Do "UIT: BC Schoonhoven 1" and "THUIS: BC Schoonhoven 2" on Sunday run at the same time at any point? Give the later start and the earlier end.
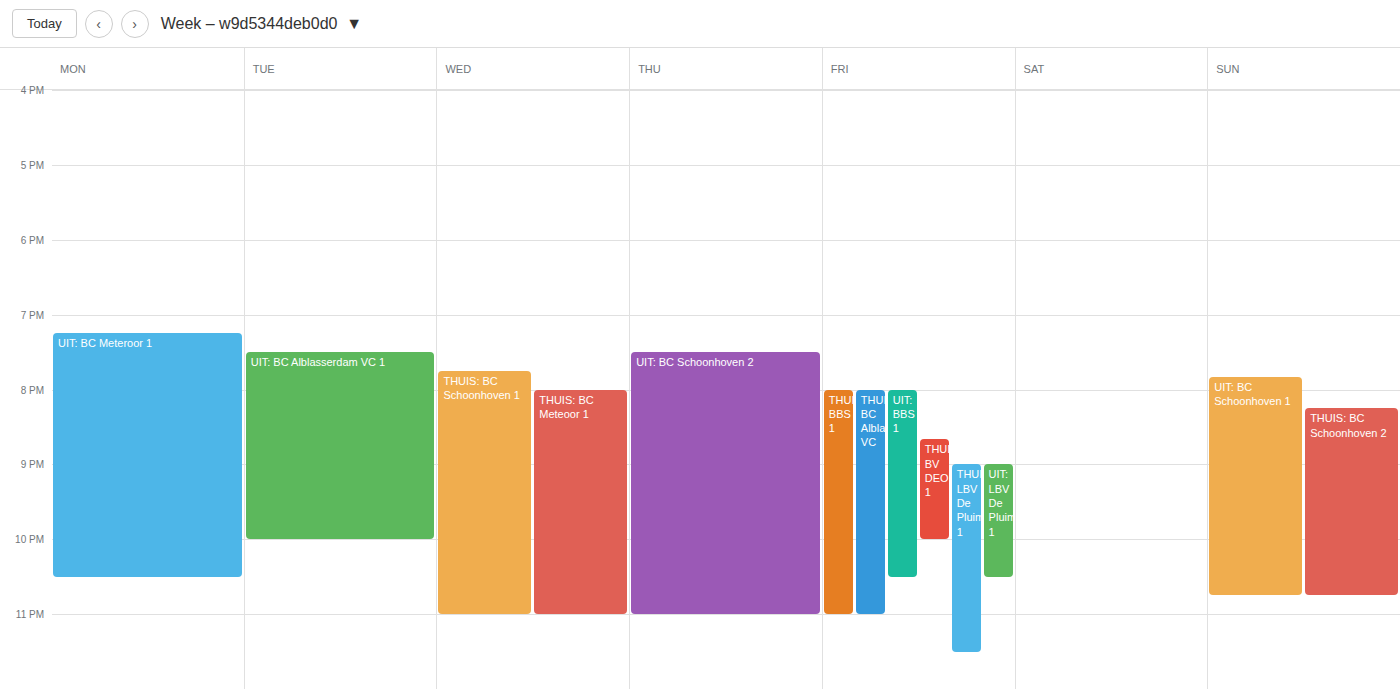
"THUIS: BC Schoonhoven 2" runs 20:15 to 22:45, inside "UIT: BC Schoonhoven 1" -- they overlap.